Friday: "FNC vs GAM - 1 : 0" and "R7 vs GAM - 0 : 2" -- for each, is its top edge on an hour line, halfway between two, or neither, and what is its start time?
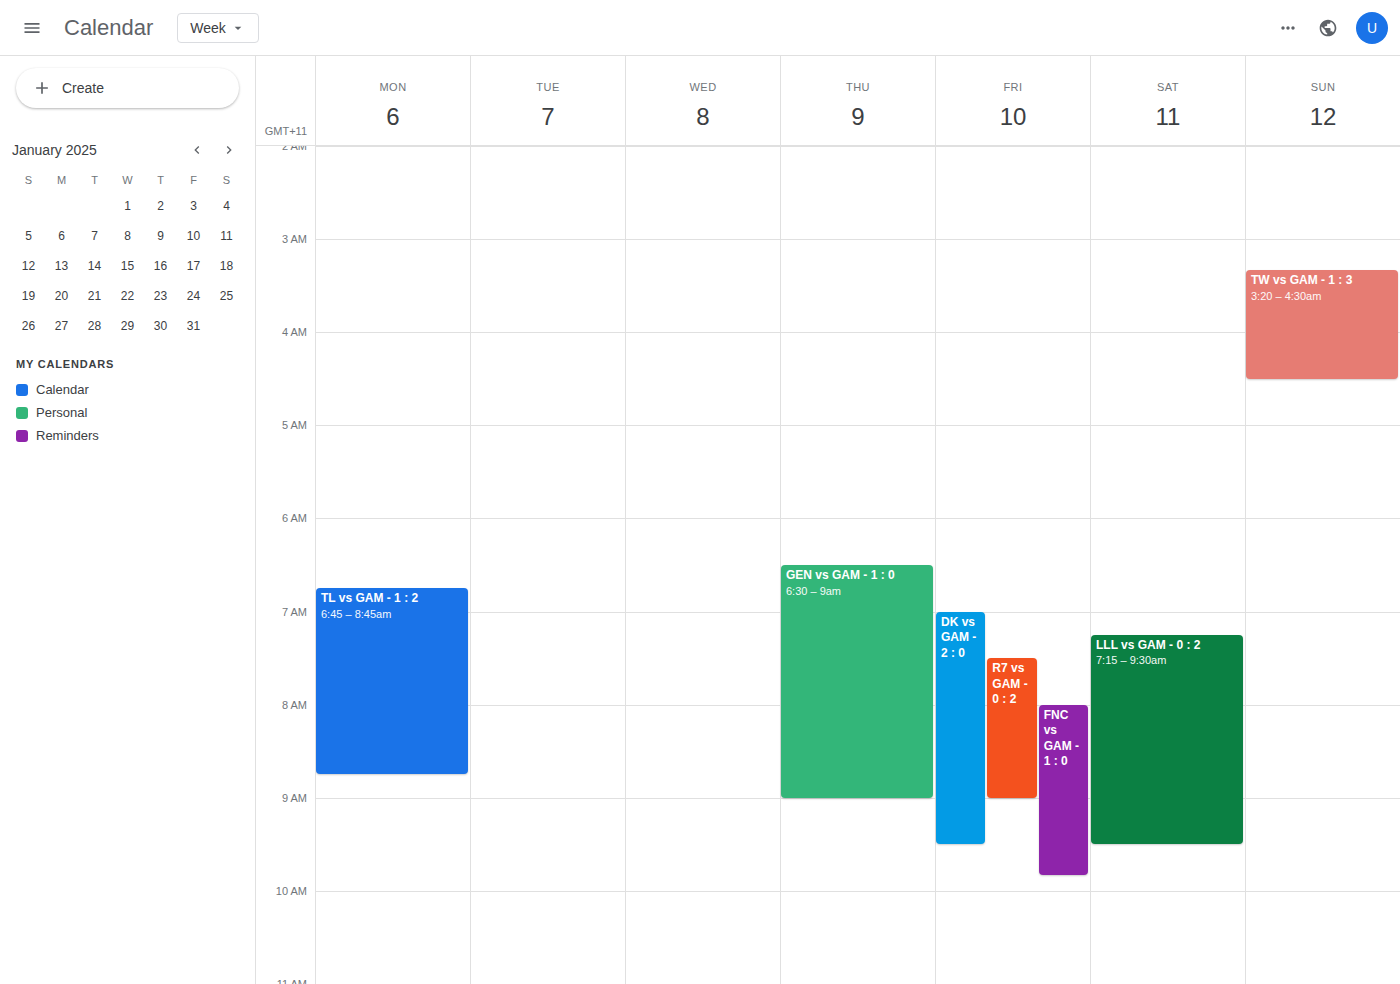
"FNC vs GAM - 1 : 0": 8:00 AM, exactly on the 8 AM line. "R7 vs GAM - 0 : 2": 7:30 AM, halfway between the 7 AM and 8 AM lines.